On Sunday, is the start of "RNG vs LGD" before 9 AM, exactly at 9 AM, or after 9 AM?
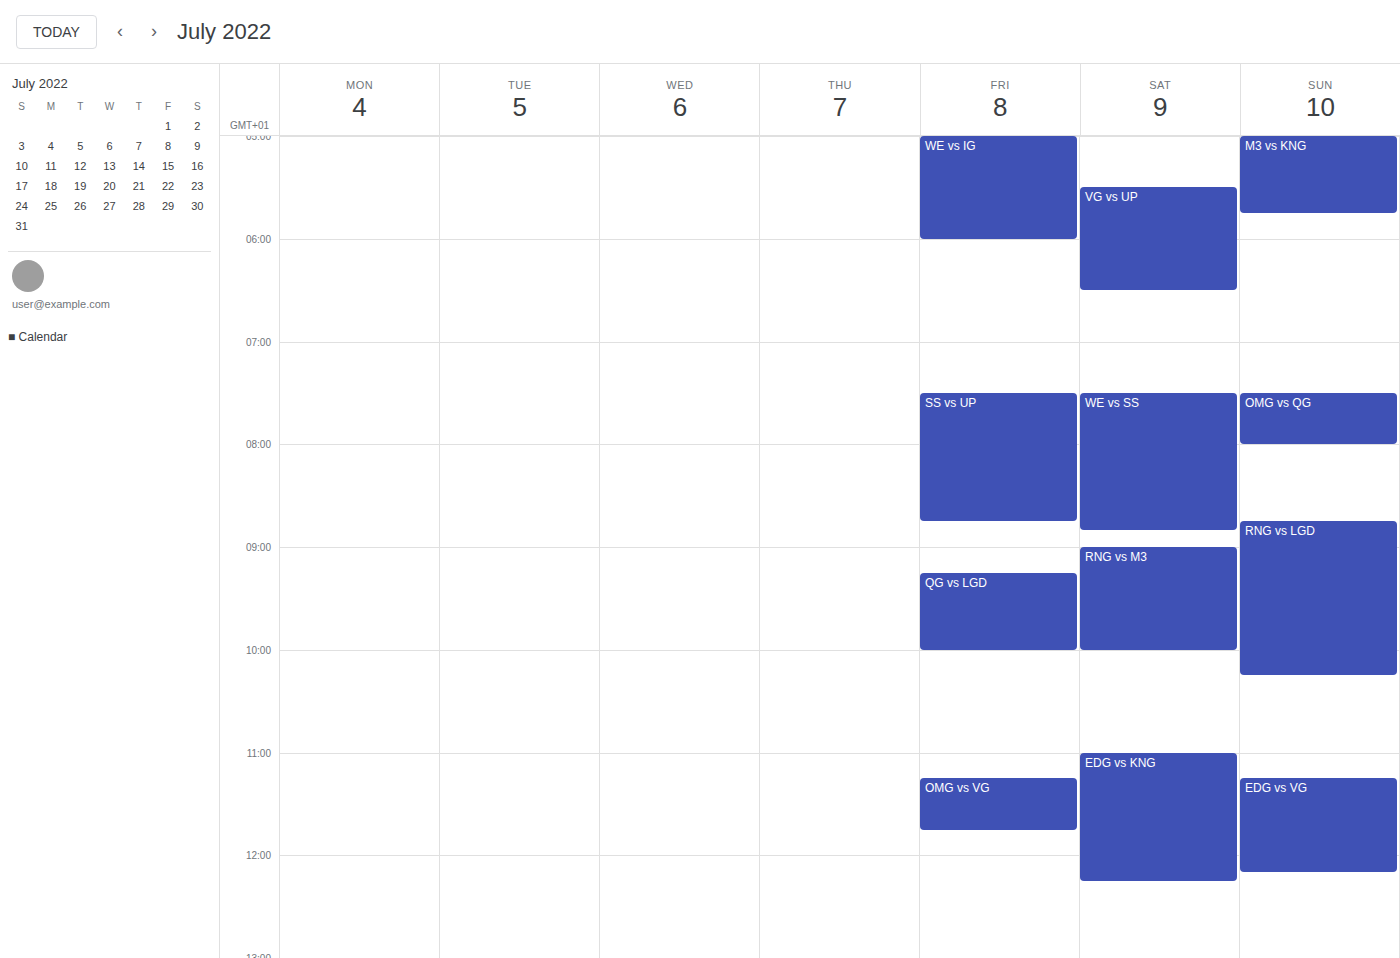
8:45 AM -- before 9 AM, 15 minutes above the 9 AM line.